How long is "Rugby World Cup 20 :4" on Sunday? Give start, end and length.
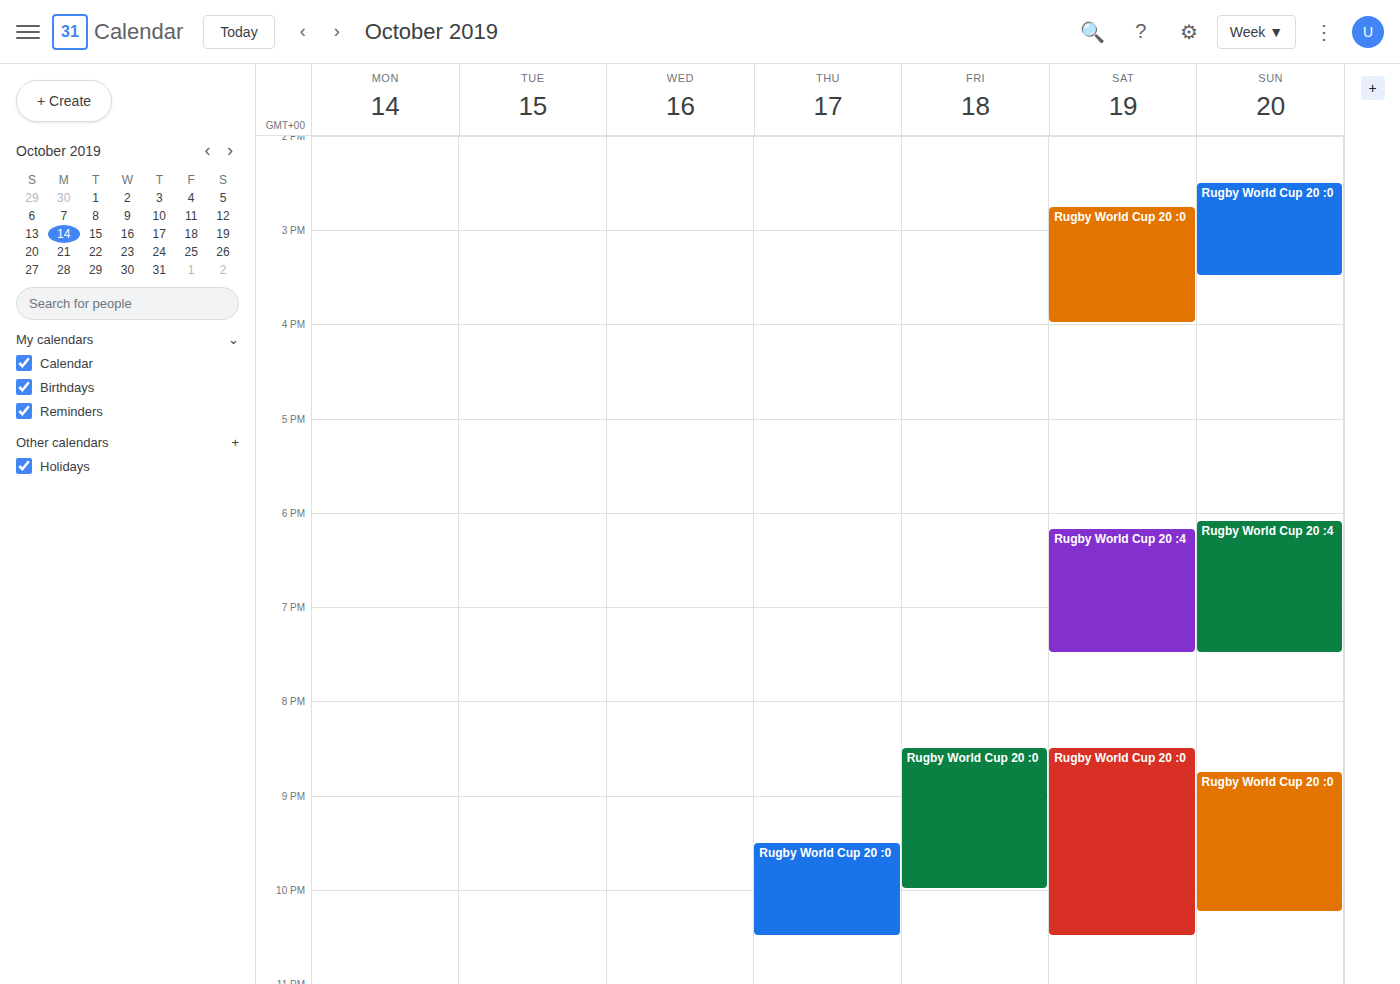
6:05 PM to 7:30 PM, 1 hour 25 minutes